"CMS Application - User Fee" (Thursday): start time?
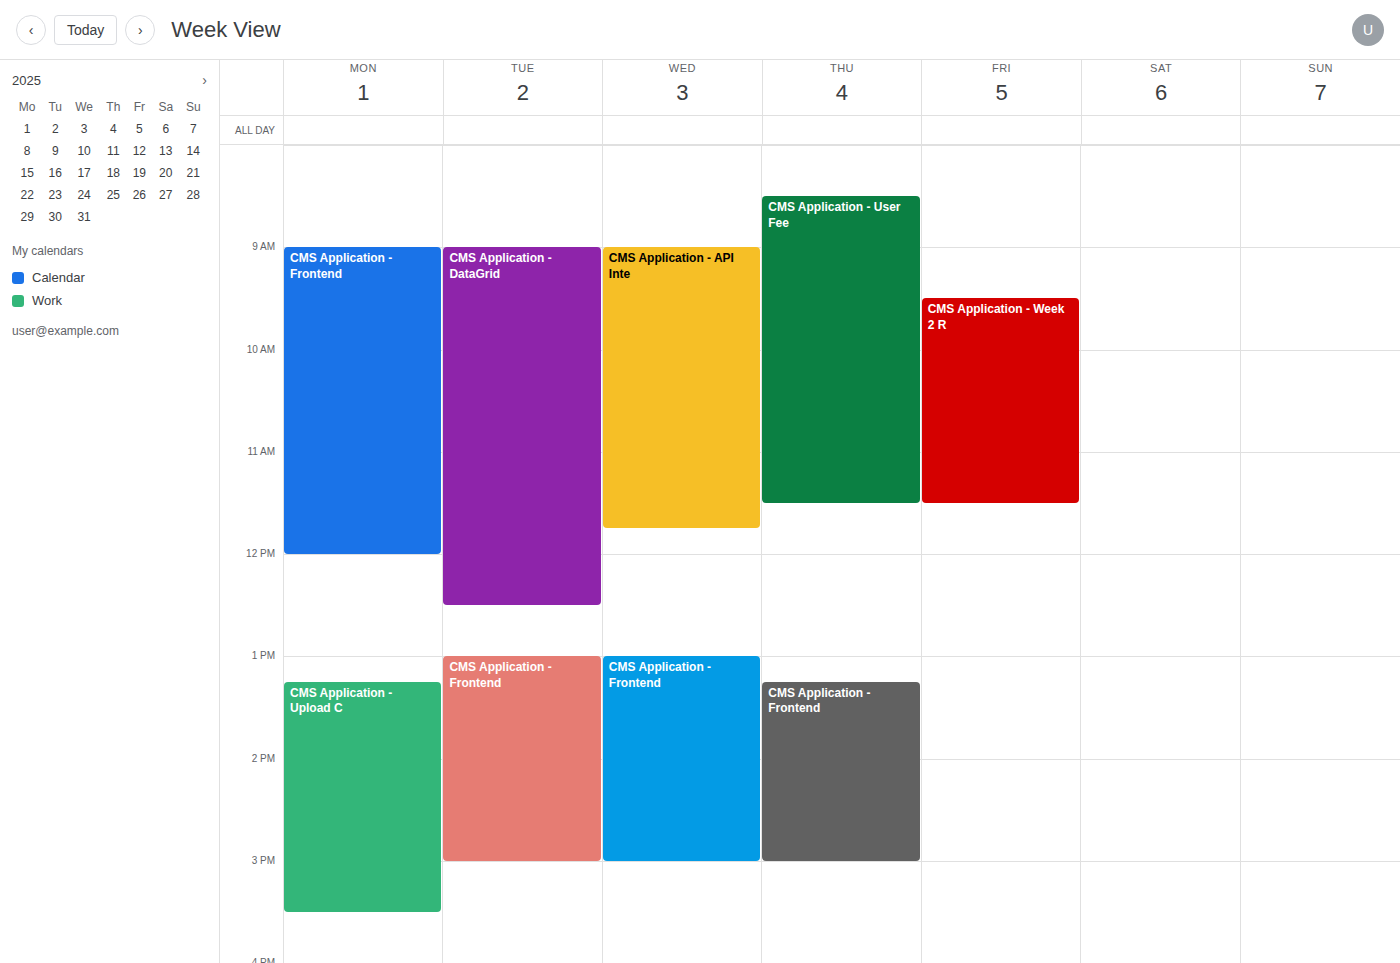
8:30 AM